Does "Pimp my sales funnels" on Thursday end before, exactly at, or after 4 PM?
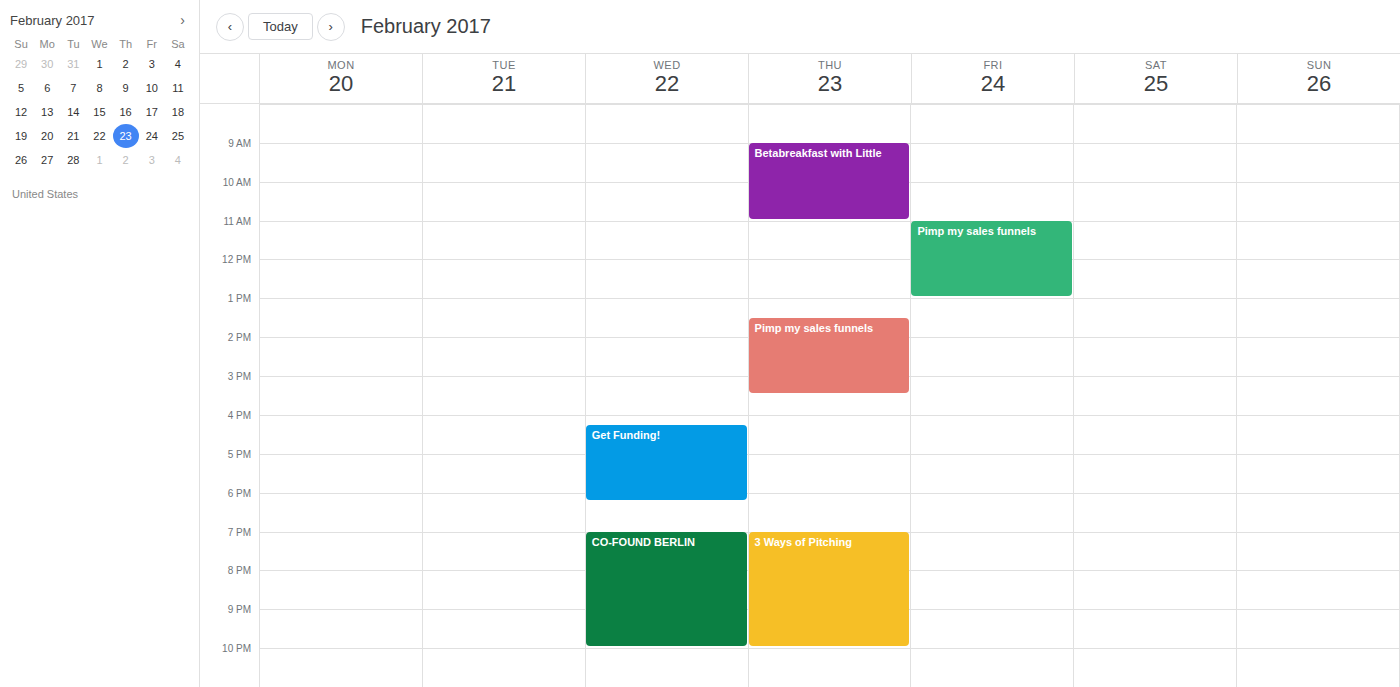
3:30 PM -- before 4 PM, 30 minutes above the 4 PM line.